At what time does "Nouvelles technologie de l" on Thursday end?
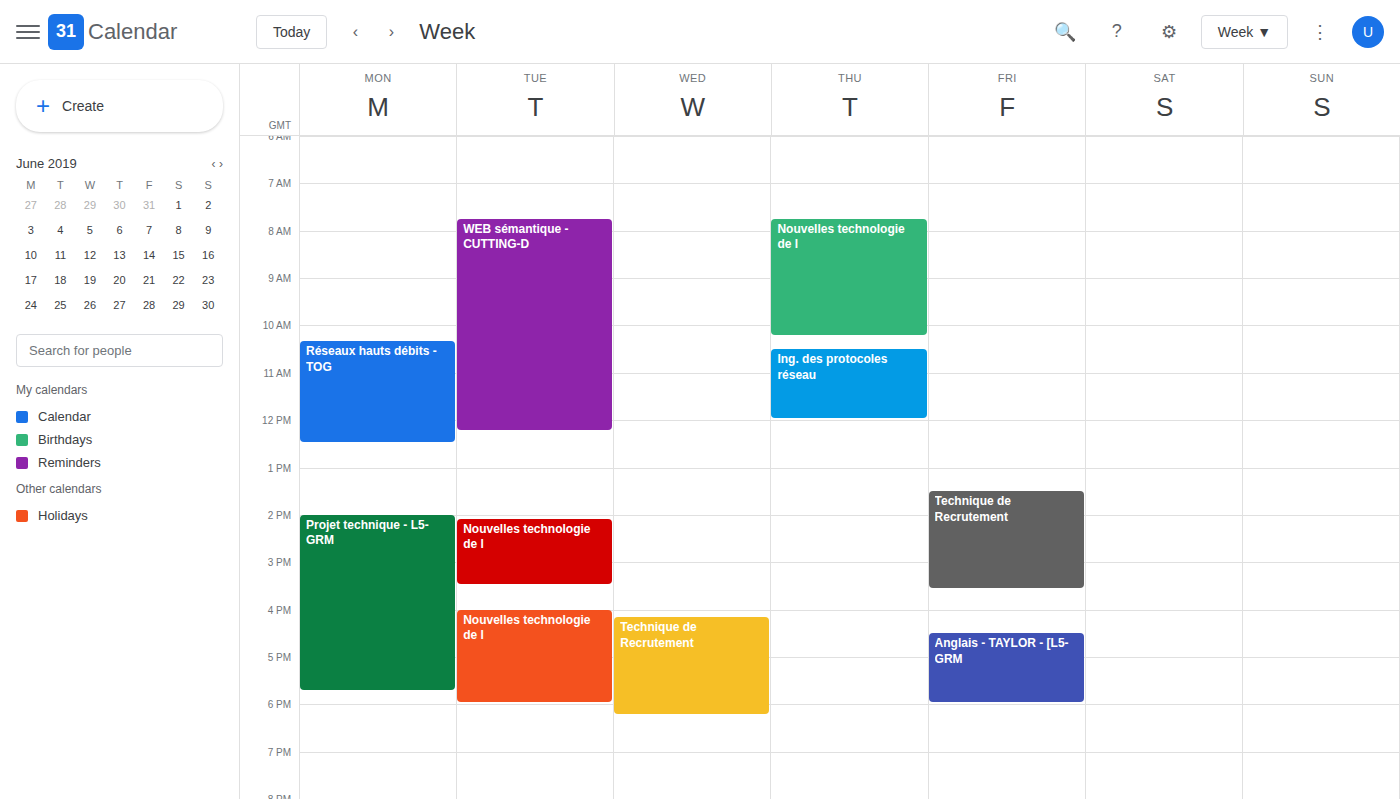
10:15 AM